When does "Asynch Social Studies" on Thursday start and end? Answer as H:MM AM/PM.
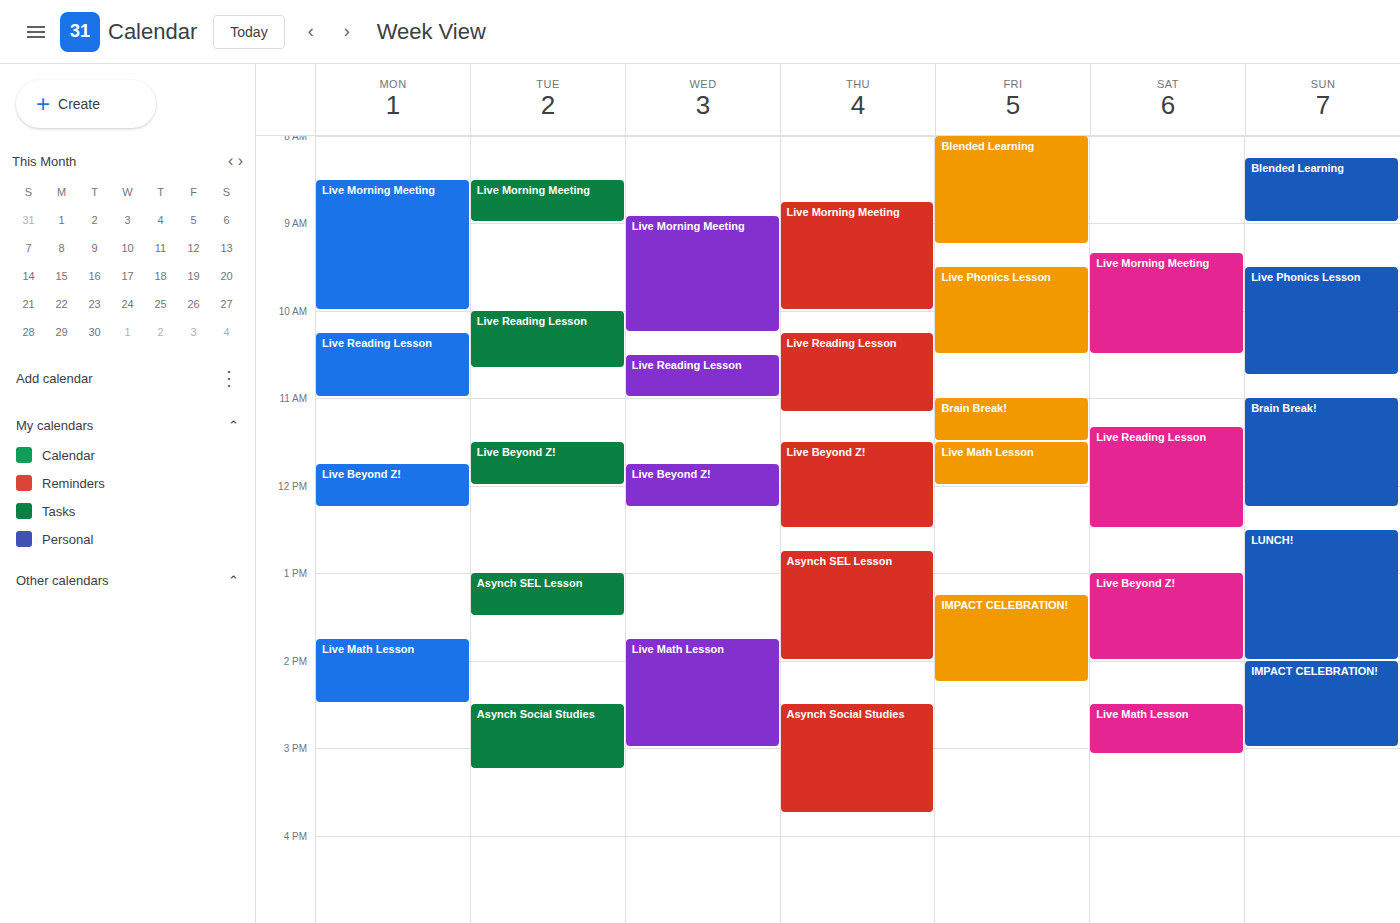
2:30 PM to 3:45 PM